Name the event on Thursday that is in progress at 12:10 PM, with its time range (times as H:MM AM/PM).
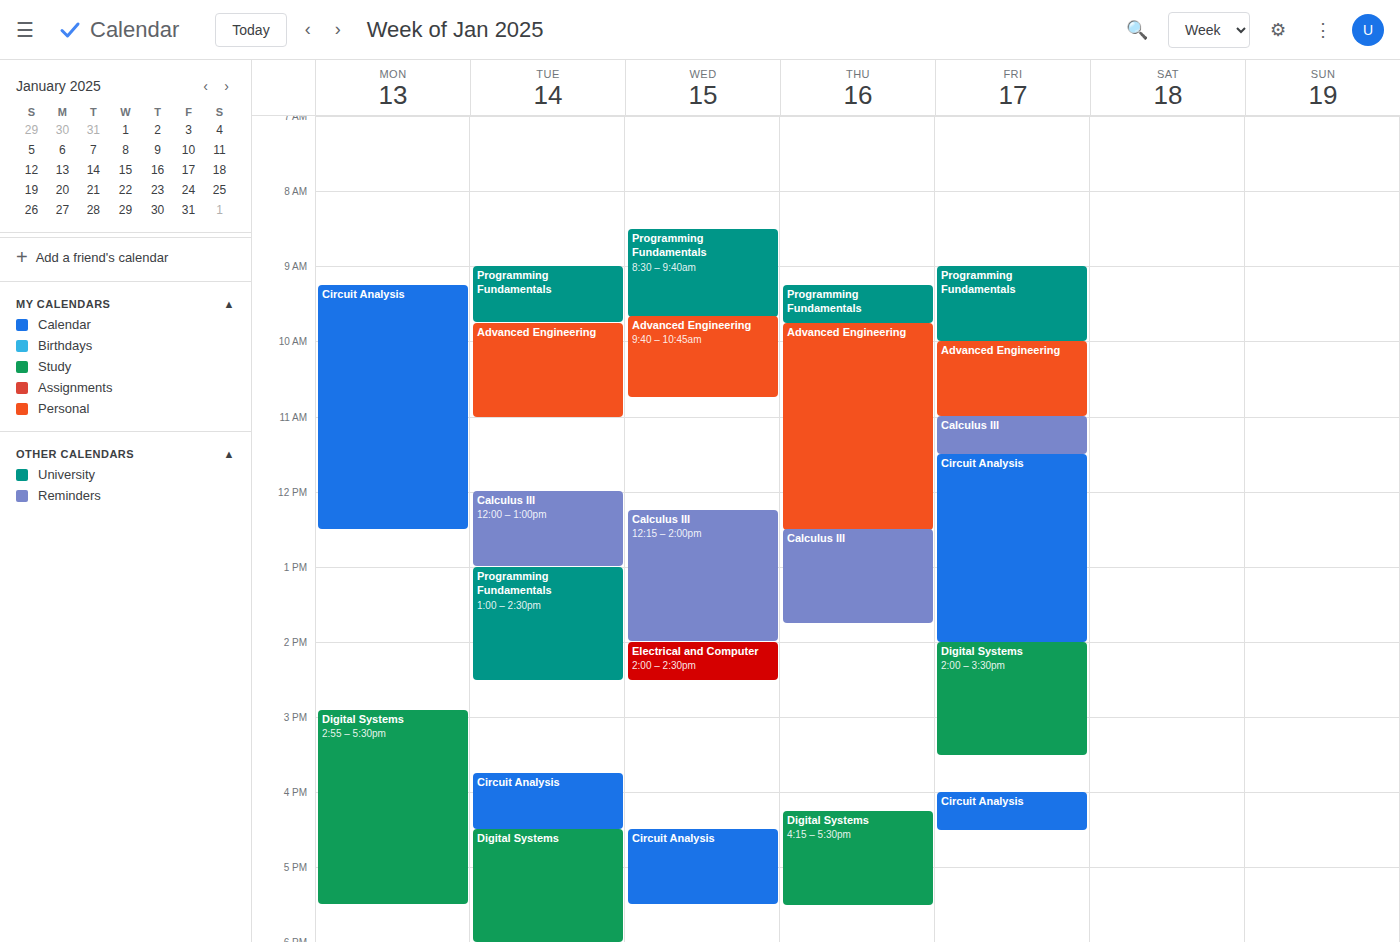
"Advanced Engineering", 9:45 AM to 12:30 PM